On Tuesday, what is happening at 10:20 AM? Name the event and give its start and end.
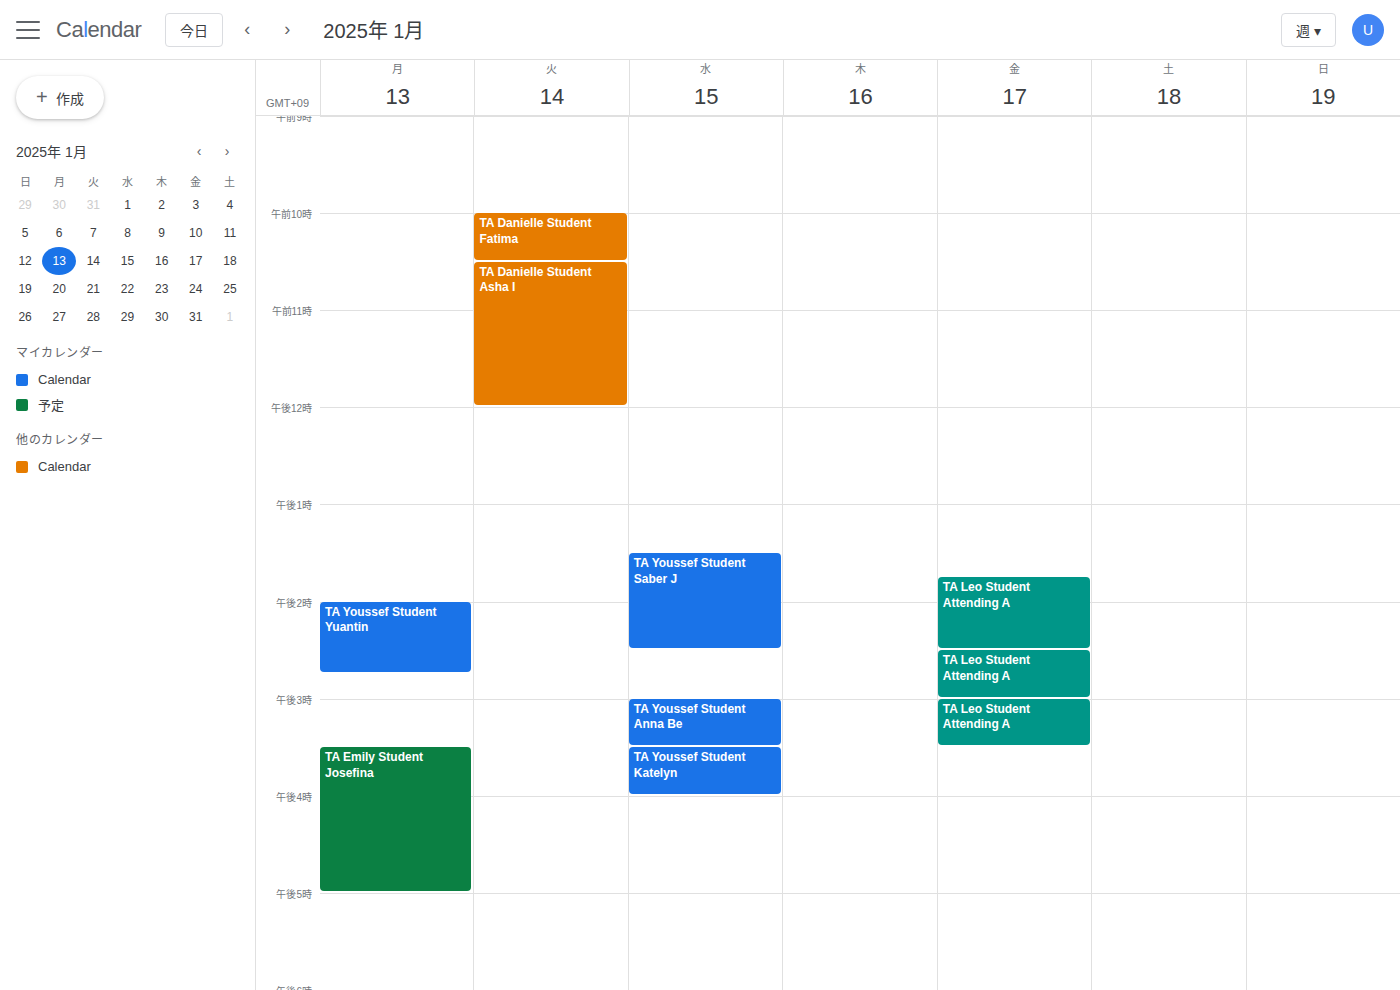
"TA Danielle Student Fatima", 10:00 AM to 10:30 AM